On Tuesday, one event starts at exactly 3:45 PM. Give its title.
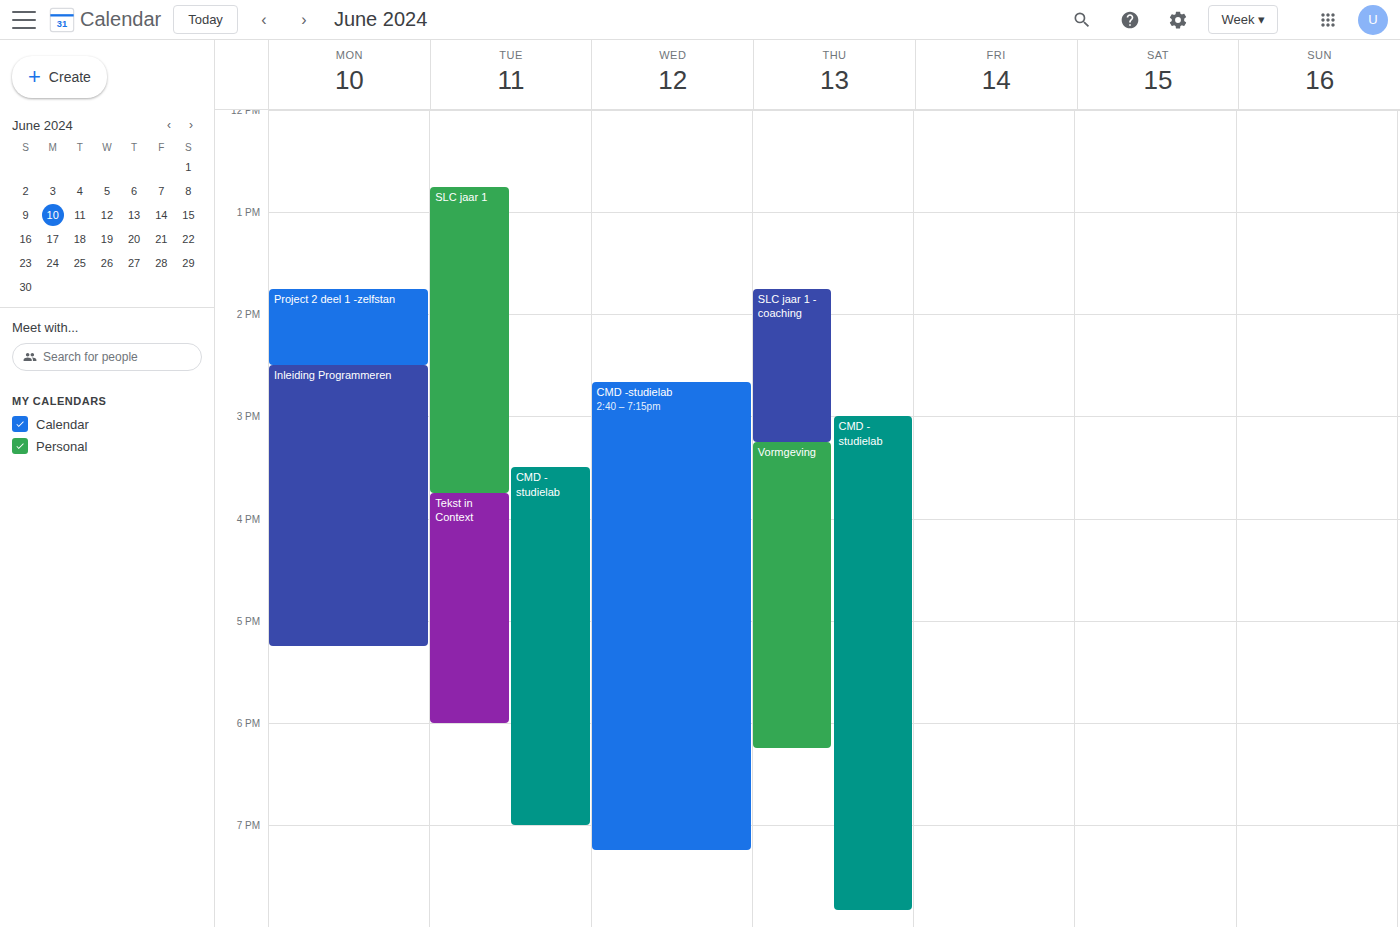
"Tekst in Context"